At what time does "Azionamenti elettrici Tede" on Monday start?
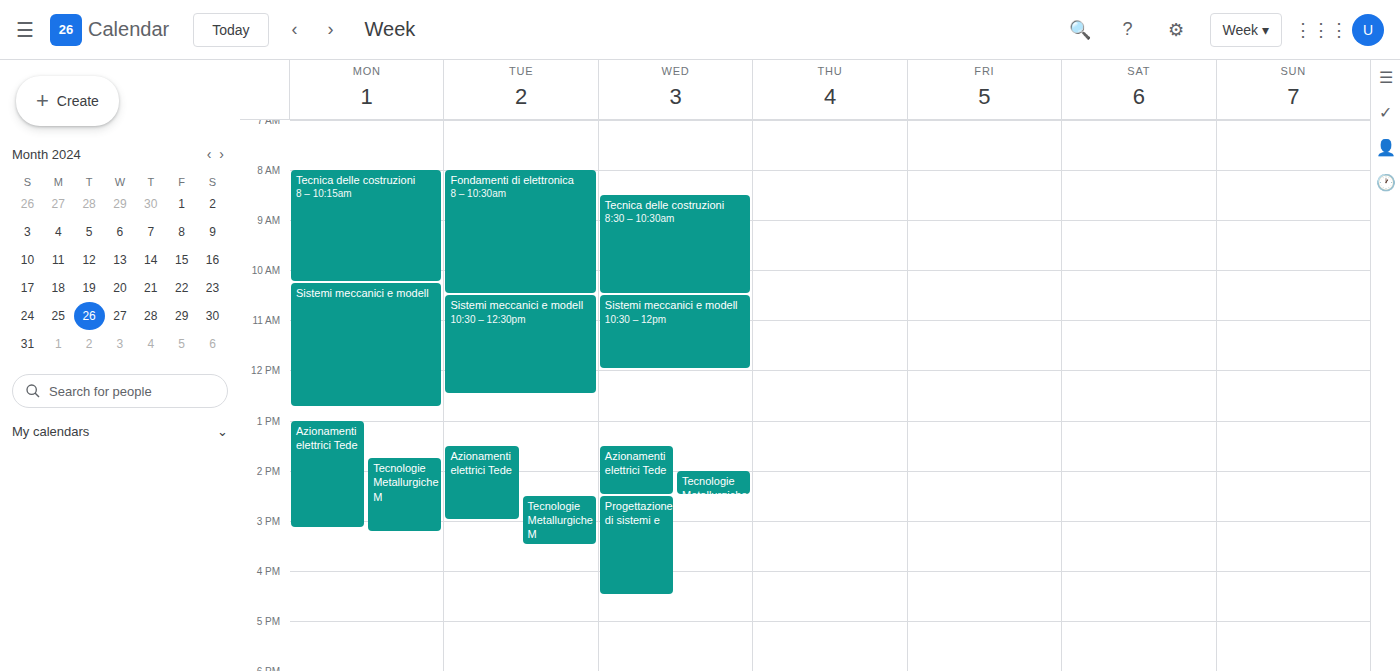
1:00 PM